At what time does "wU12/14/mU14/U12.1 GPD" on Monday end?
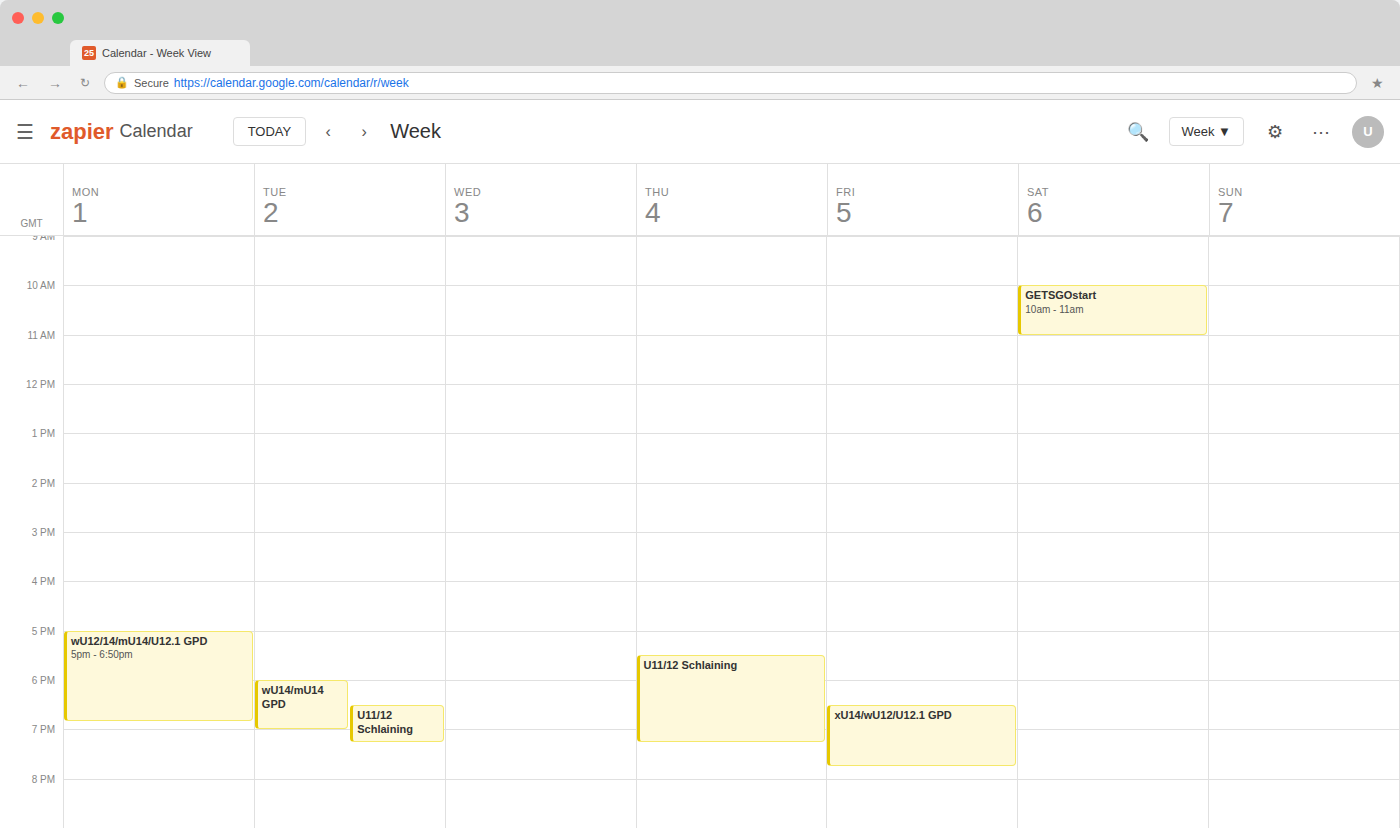
6:50 PM